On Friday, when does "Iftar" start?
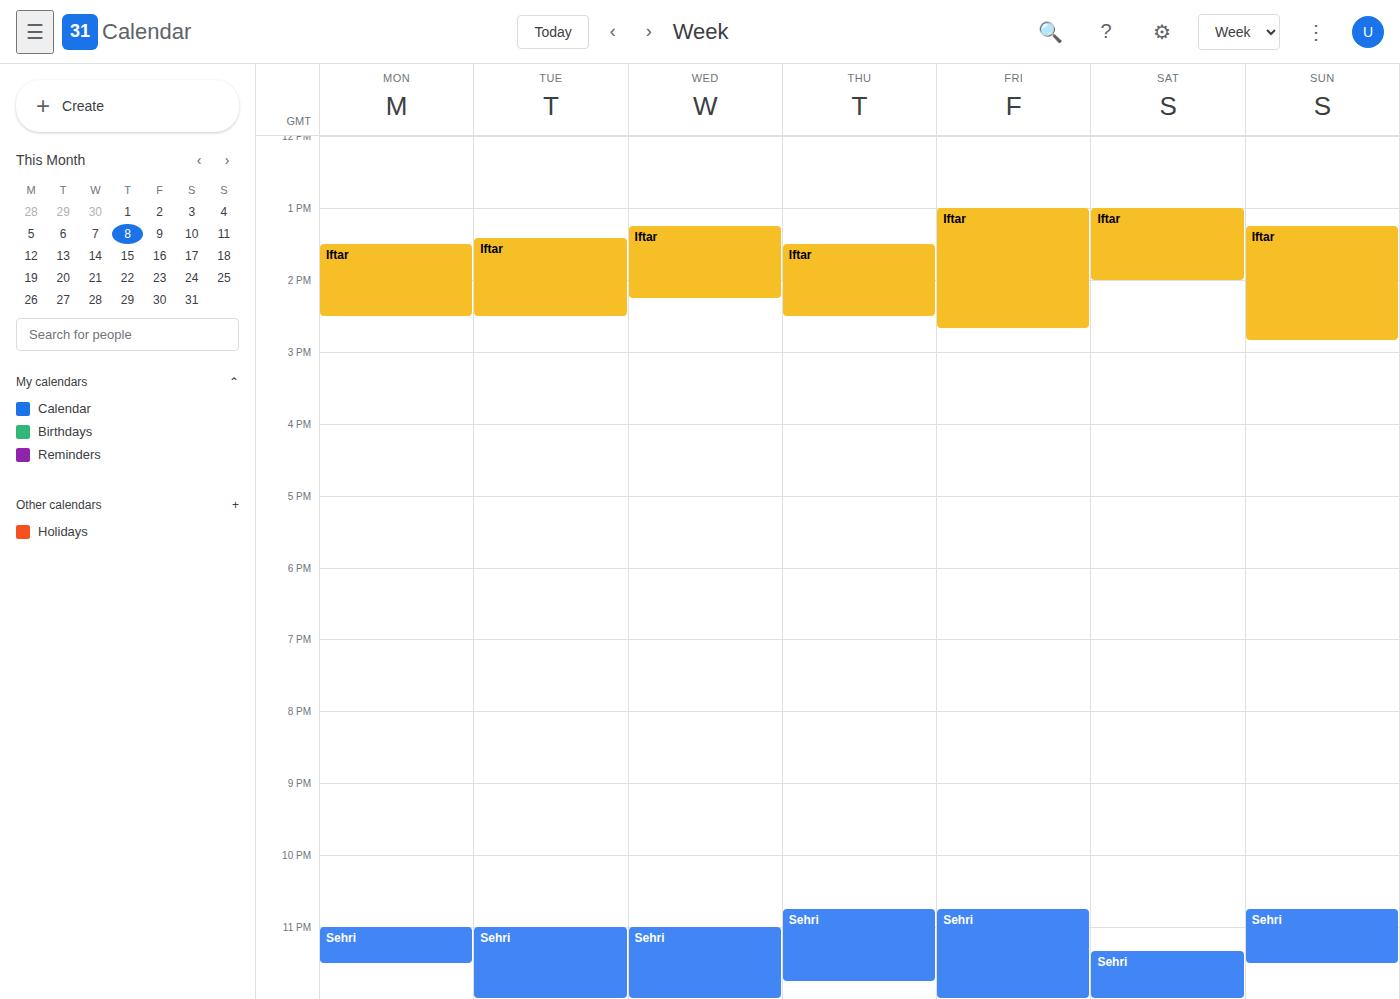
1:00 PM